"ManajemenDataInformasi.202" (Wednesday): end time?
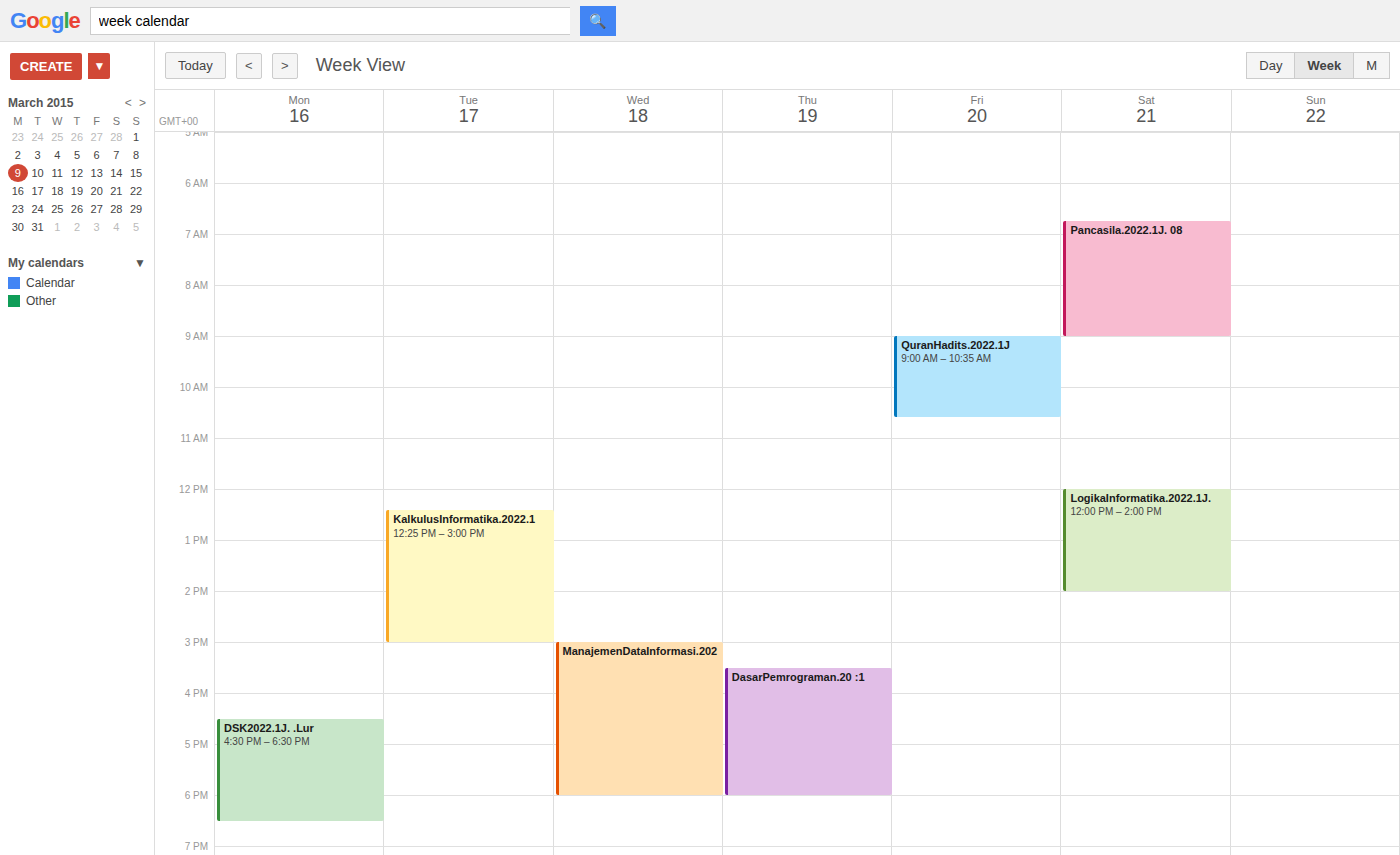
6:00 PM